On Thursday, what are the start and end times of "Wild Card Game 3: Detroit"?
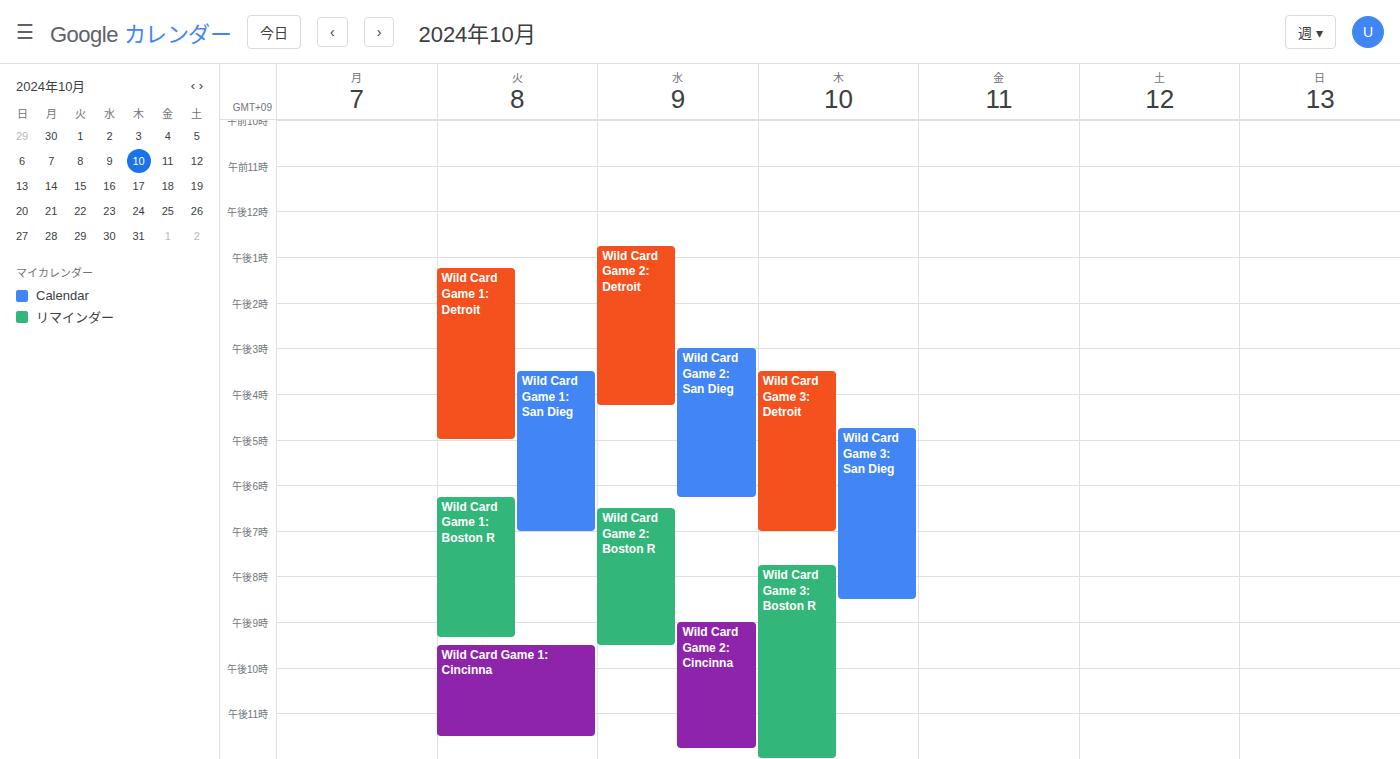
3:30 PM to 7:00 PM